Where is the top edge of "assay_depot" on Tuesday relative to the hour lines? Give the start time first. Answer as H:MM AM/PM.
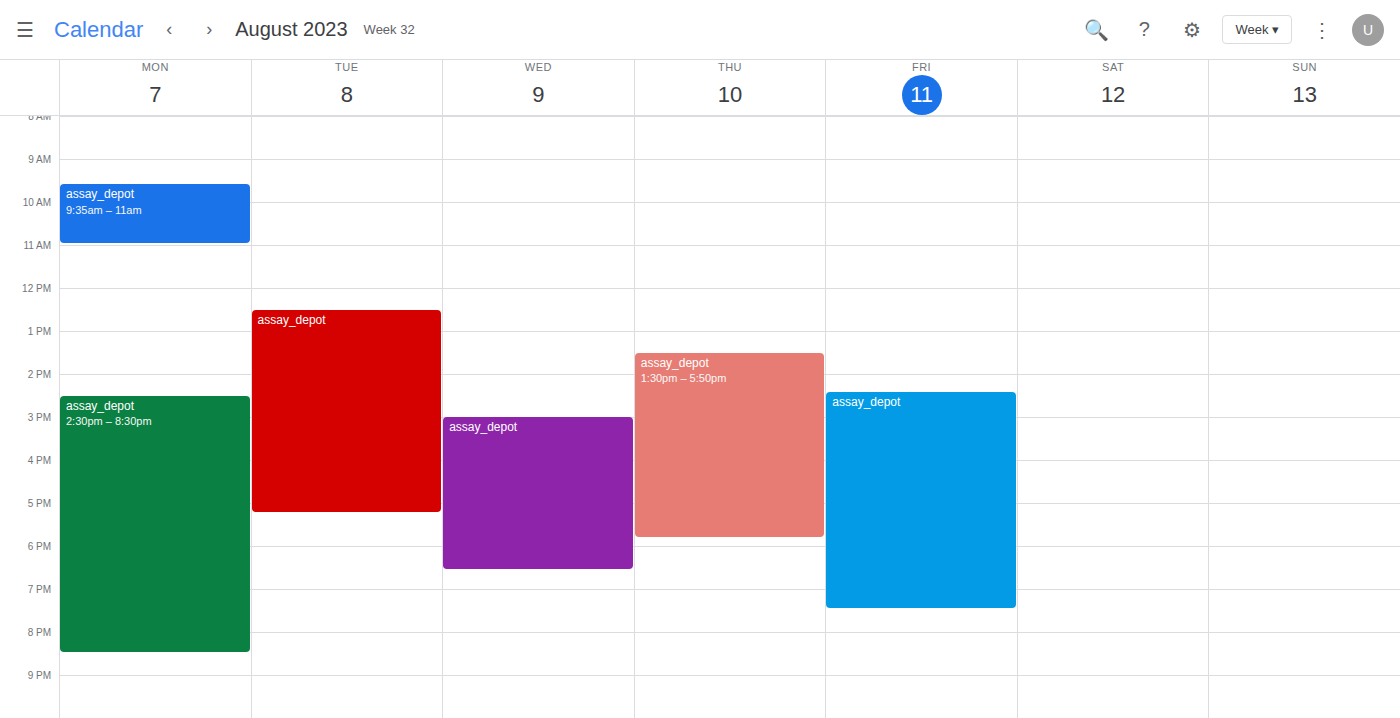
12:30 PM -- halfway between the 12 PM and 1 PM lines.